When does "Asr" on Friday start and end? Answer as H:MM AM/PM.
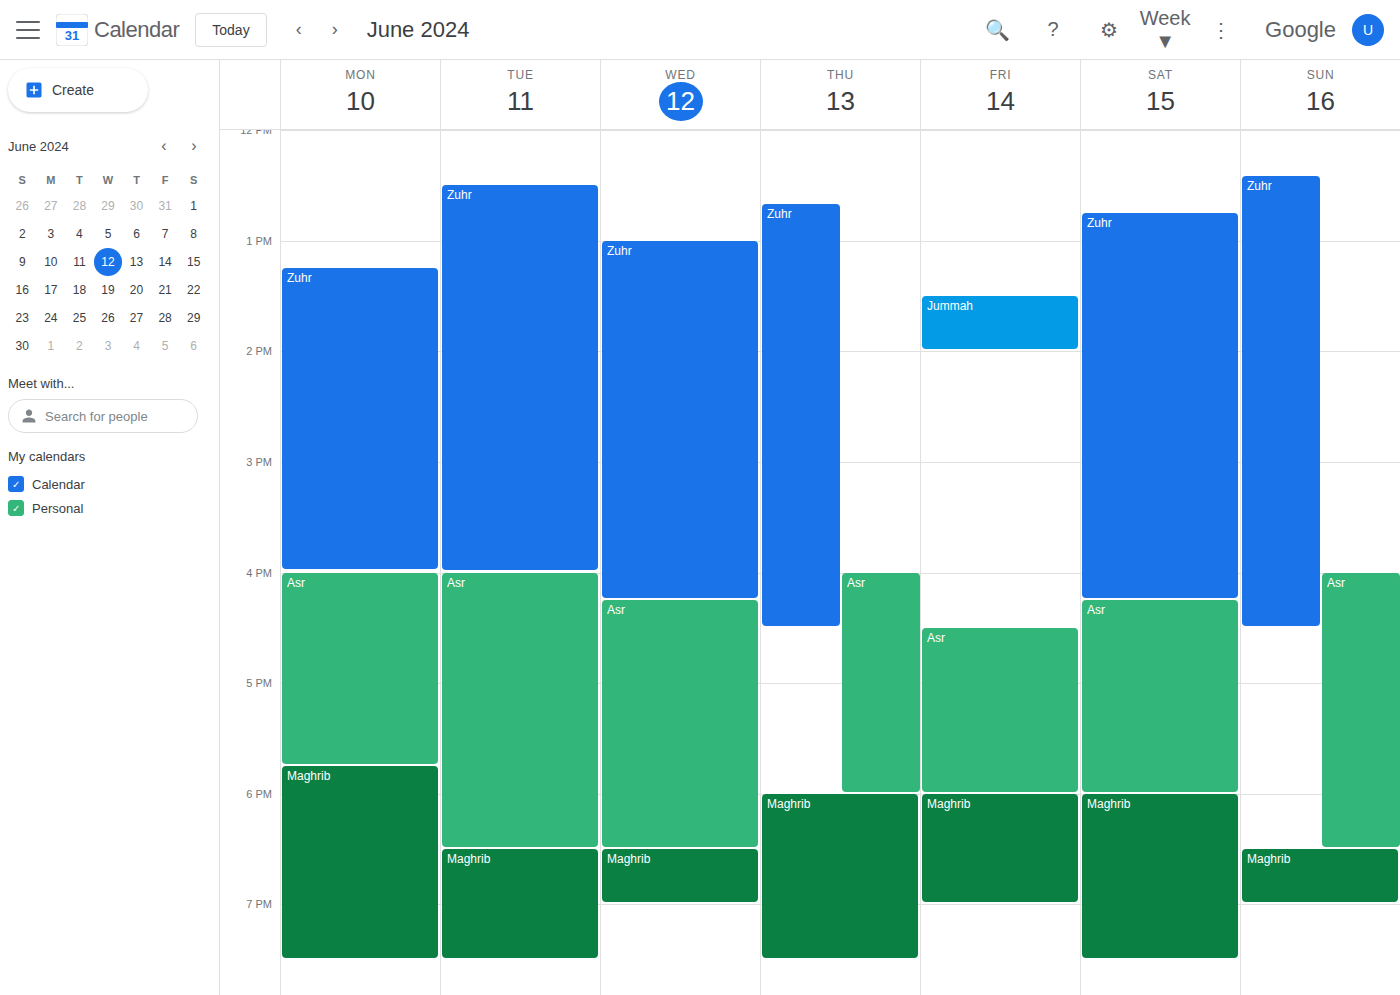
4:30 PM to 6:00 PM